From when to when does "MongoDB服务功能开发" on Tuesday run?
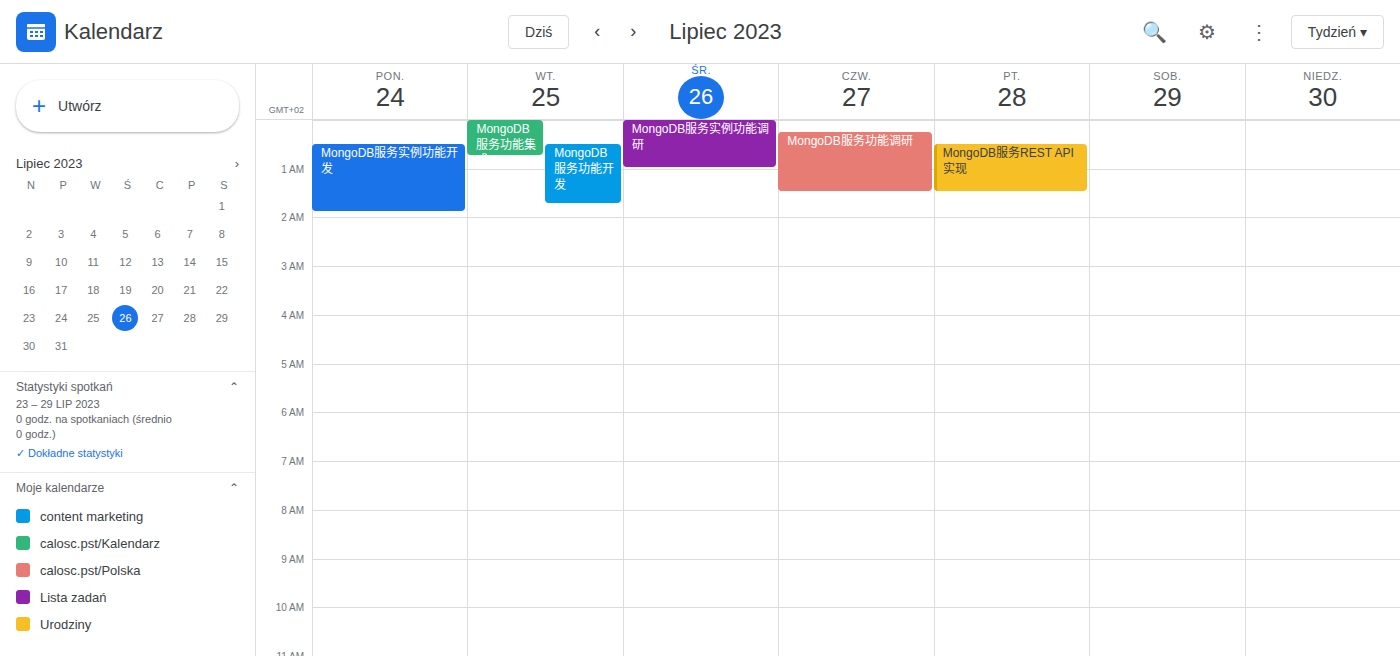
12:30 AM to 1:45 AM